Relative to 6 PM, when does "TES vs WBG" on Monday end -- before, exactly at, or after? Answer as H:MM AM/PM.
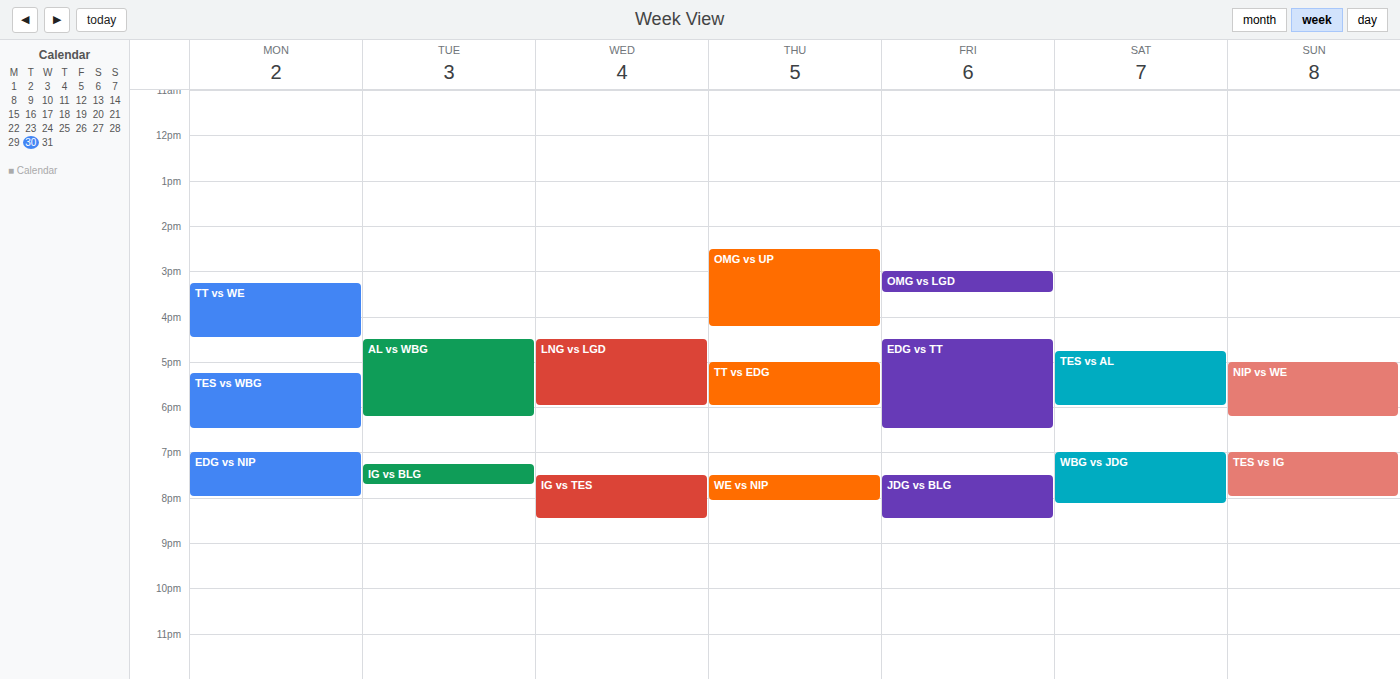
6:30 PM -- after 6 PM, 30 minutes below the 6 PM line.